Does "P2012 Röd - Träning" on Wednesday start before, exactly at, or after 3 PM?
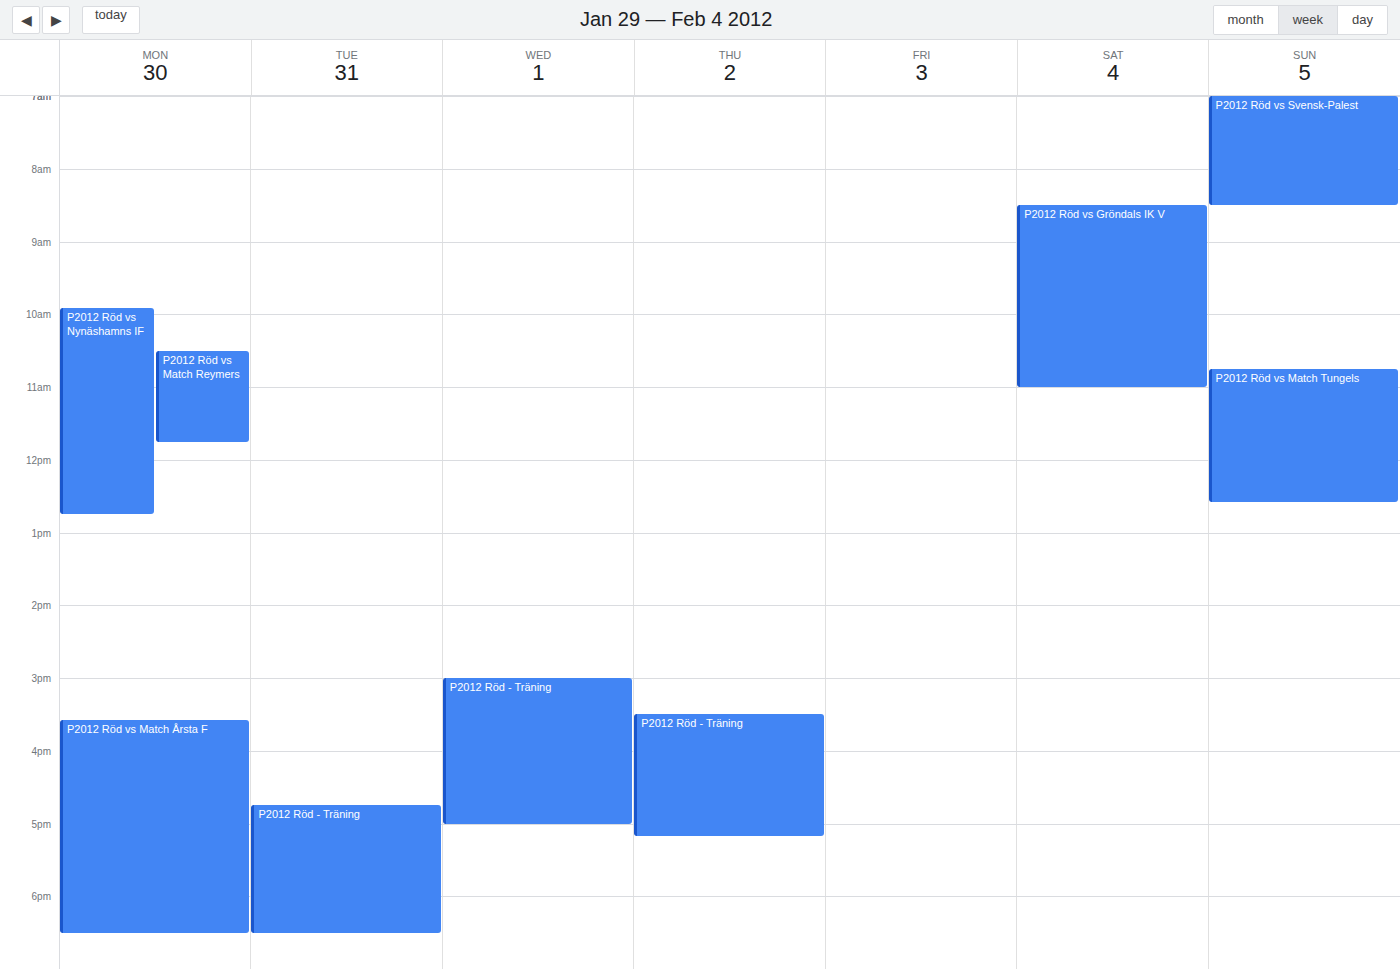
3:00 PM -- exactly at 3 PM, on the 3 PM line.